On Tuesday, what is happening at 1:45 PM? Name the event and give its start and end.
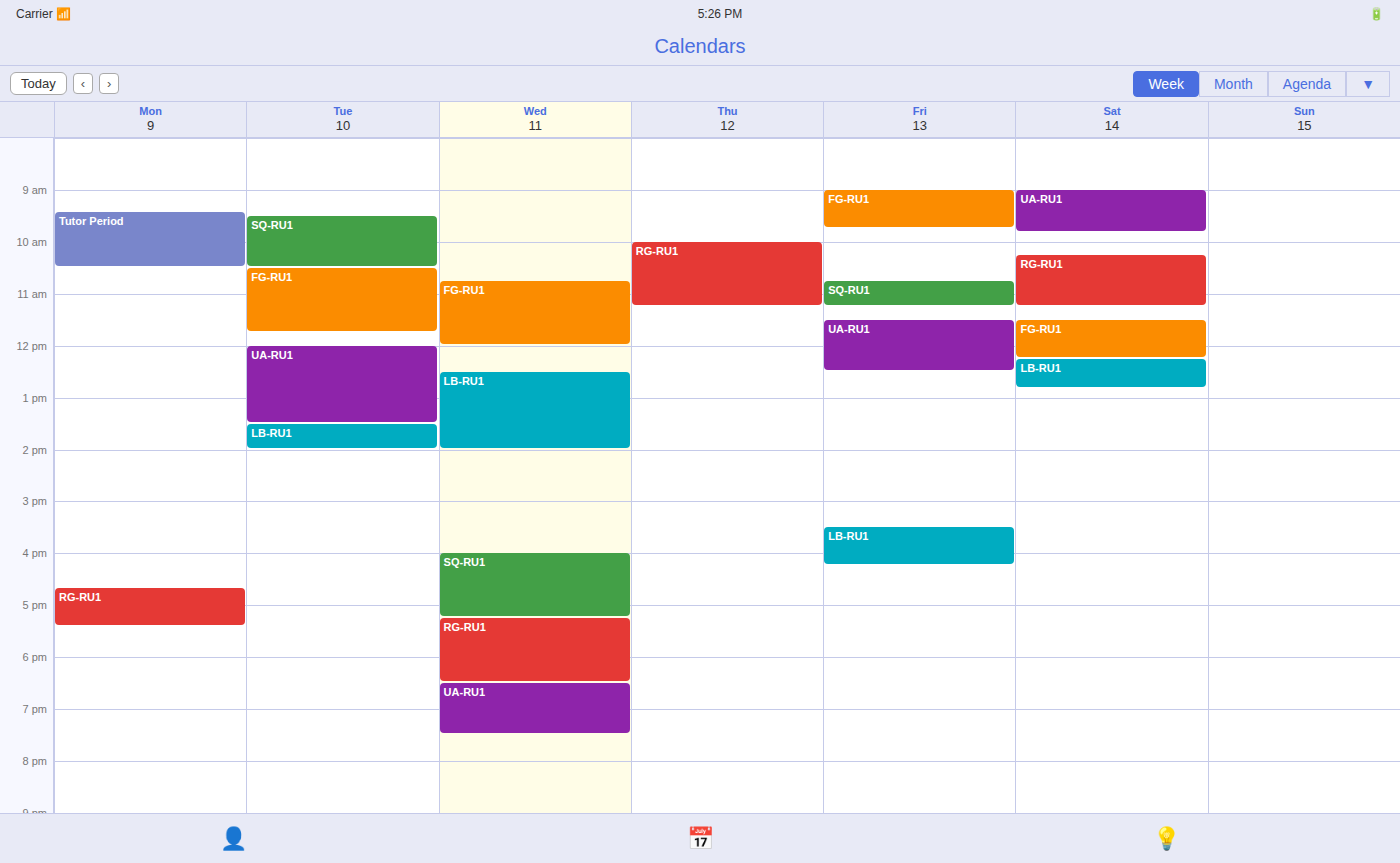
"LB-RU1", 1:30 PM to 2:00 PM